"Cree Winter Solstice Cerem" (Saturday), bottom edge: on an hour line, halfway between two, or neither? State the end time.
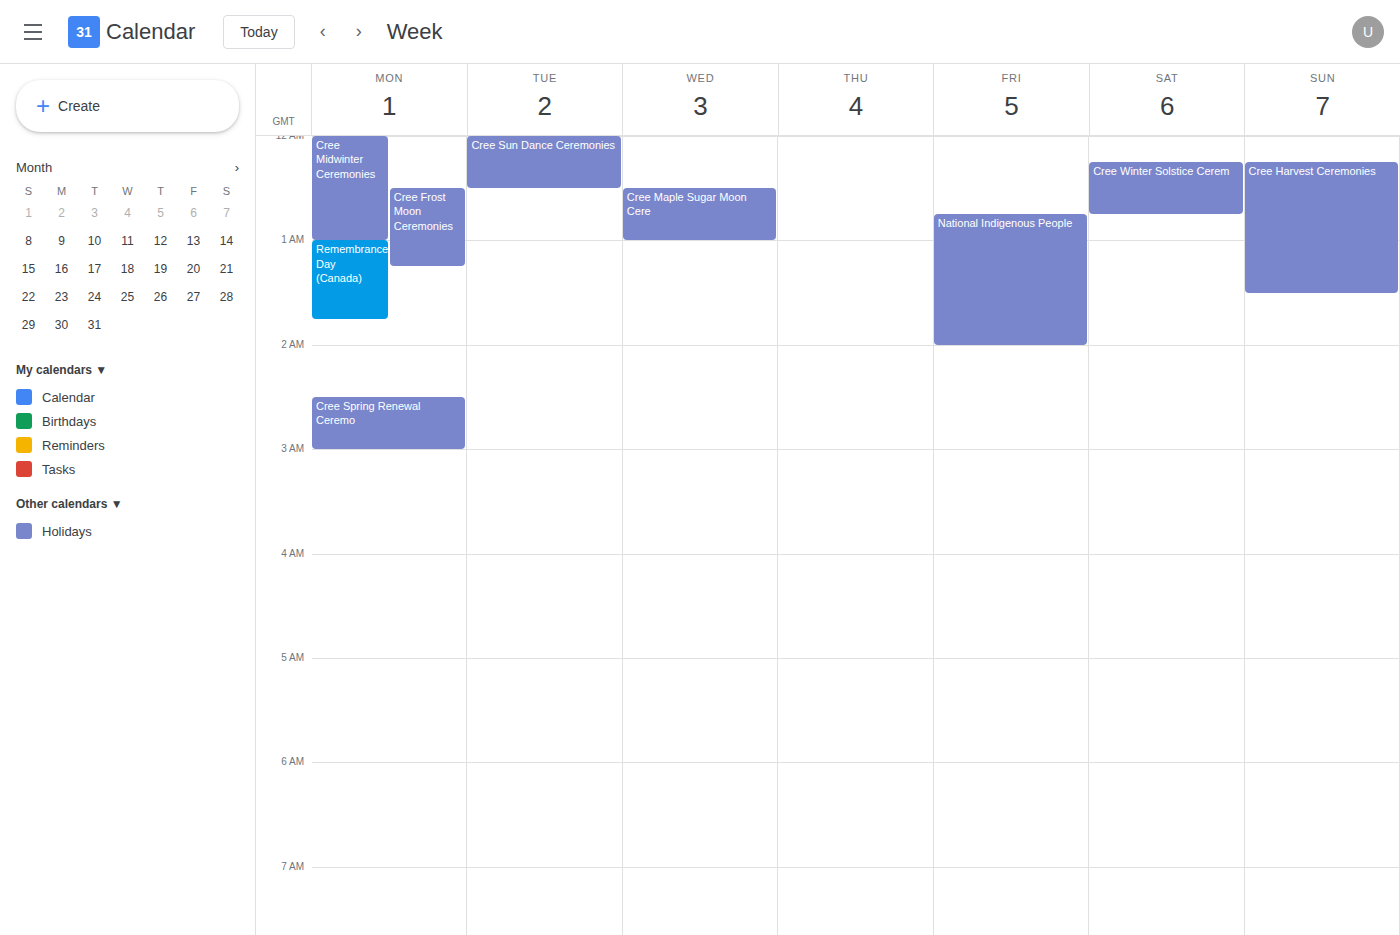
12:45 AM -- neither: three quarters of the way from the 12 AM line to the 1 AM line.